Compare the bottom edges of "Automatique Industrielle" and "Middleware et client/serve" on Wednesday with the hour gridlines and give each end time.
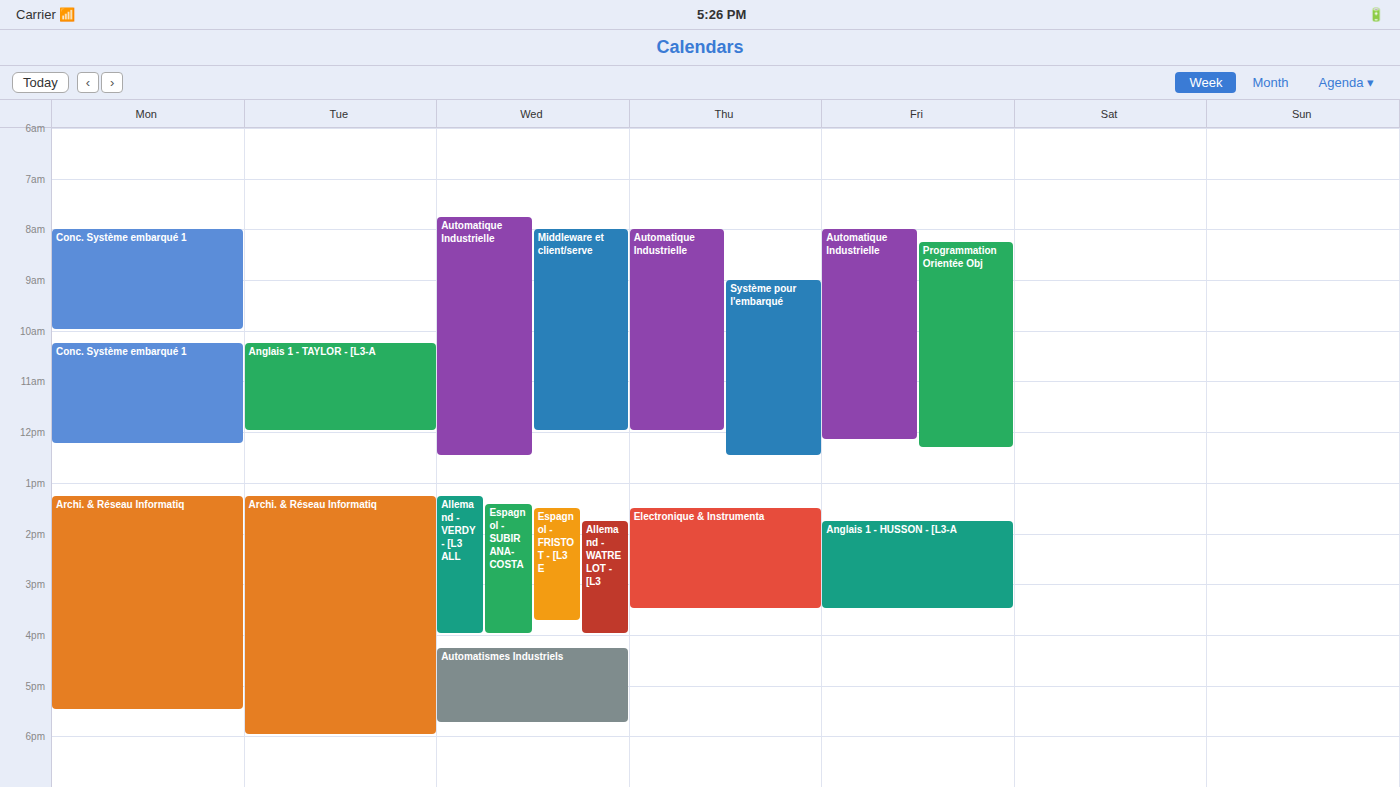
"Automatique Industrielle": 12:30 PM, halfway between the 12 PM and 1 PM lines. "Middleware et client/serve": 12:00 PM, exactly on the 12 PM line.